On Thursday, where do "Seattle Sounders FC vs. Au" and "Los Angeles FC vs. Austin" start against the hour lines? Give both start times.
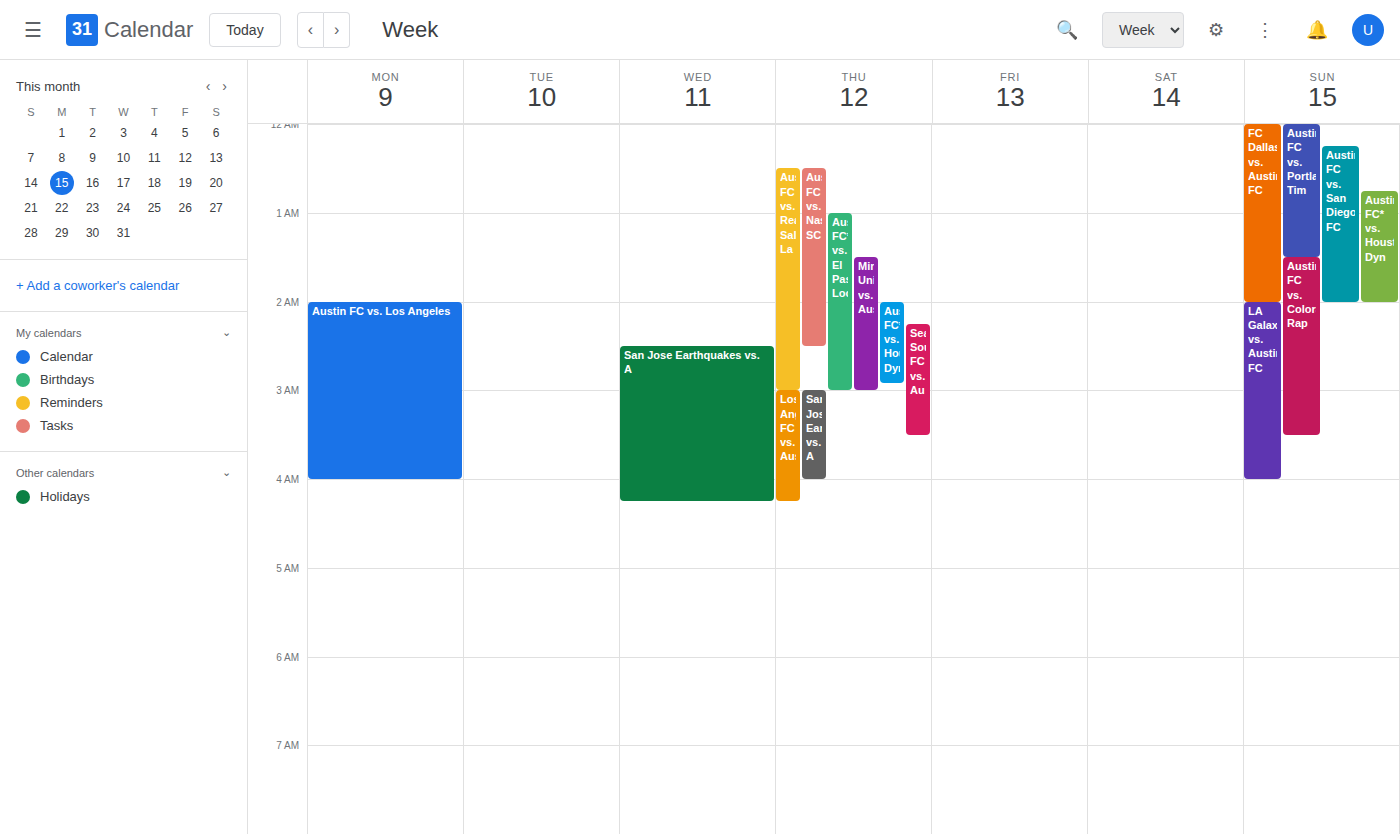
"Seattle Sounders FC vs. Au": 2:15 AM, neither: a quarter of the way from the 2 AM line to the 3 AM line. "Los Angeles FC vs. Austin": 3:00 AM, exactly on the 3 AM line.